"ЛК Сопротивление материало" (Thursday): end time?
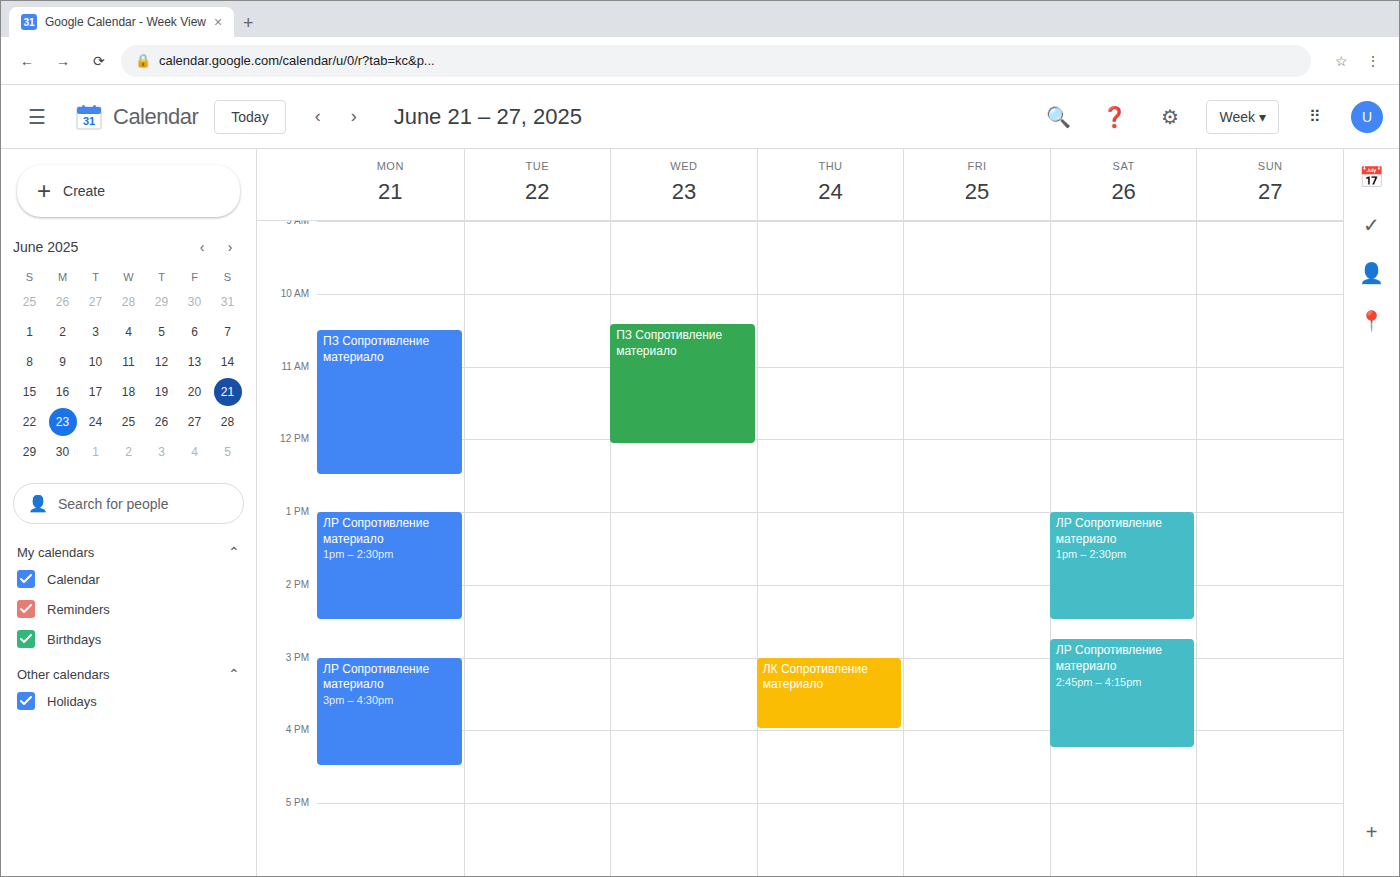
4:00 PM